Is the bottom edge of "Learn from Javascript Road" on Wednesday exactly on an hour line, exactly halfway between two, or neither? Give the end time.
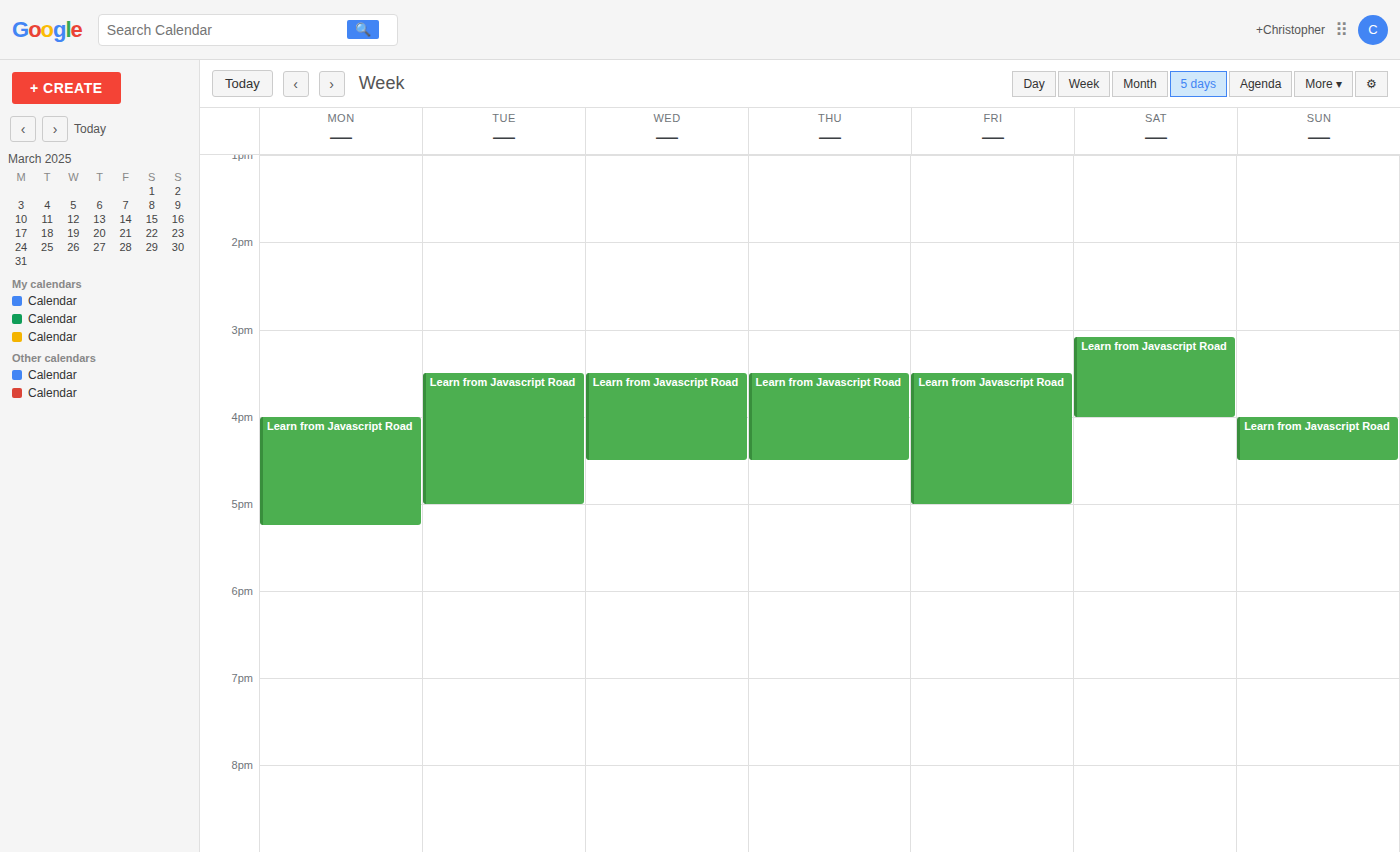
4:30 PM -- halfway between the 4 PM and 5 PM lines.